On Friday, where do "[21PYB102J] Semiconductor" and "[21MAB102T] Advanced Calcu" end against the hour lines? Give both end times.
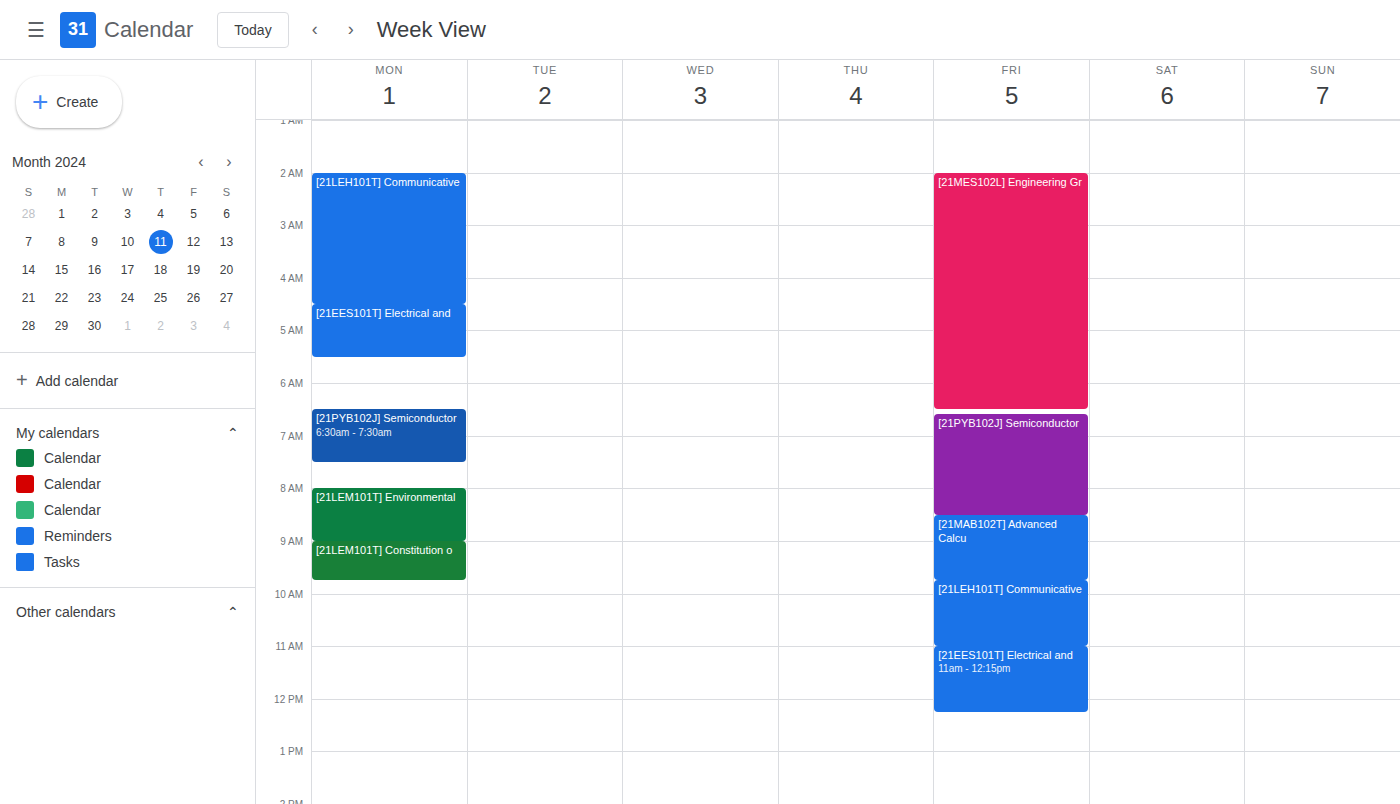
"[21PYB102J] Semiconductor": 8:30 AM, halfway between the 8 AM and 9 AM lines. "[21MAB102T] Advanced Calcu": 9:45 AM, neither: three quarters of the way from the 9 AM line to the 10 AM line.